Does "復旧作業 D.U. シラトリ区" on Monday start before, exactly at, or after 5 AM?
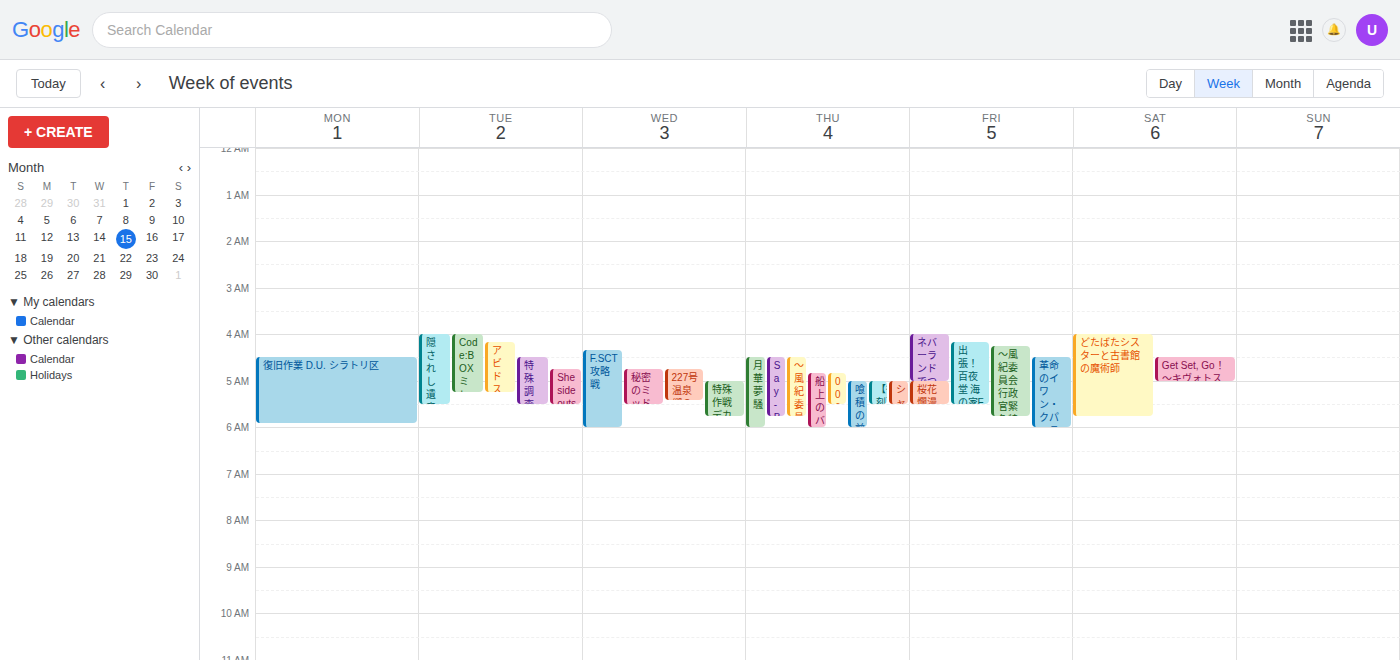
4:30 AM -- before 5 AM, 30 minutes above the 5 AM line.